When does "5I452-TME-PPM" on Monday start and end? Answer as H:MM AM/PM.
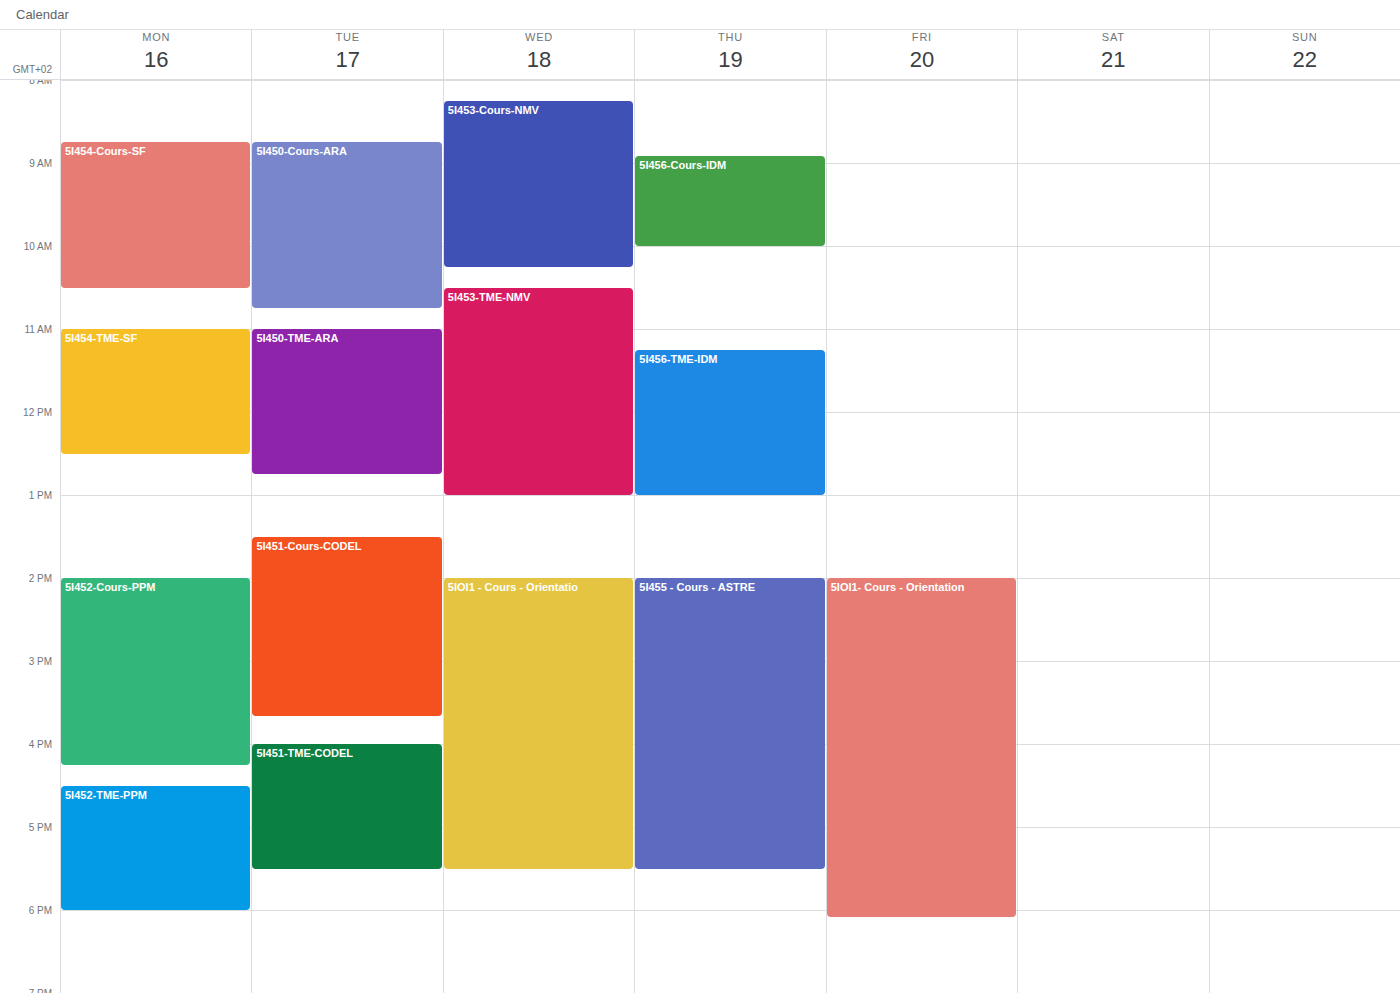
4:30 PM to 6:00 PM